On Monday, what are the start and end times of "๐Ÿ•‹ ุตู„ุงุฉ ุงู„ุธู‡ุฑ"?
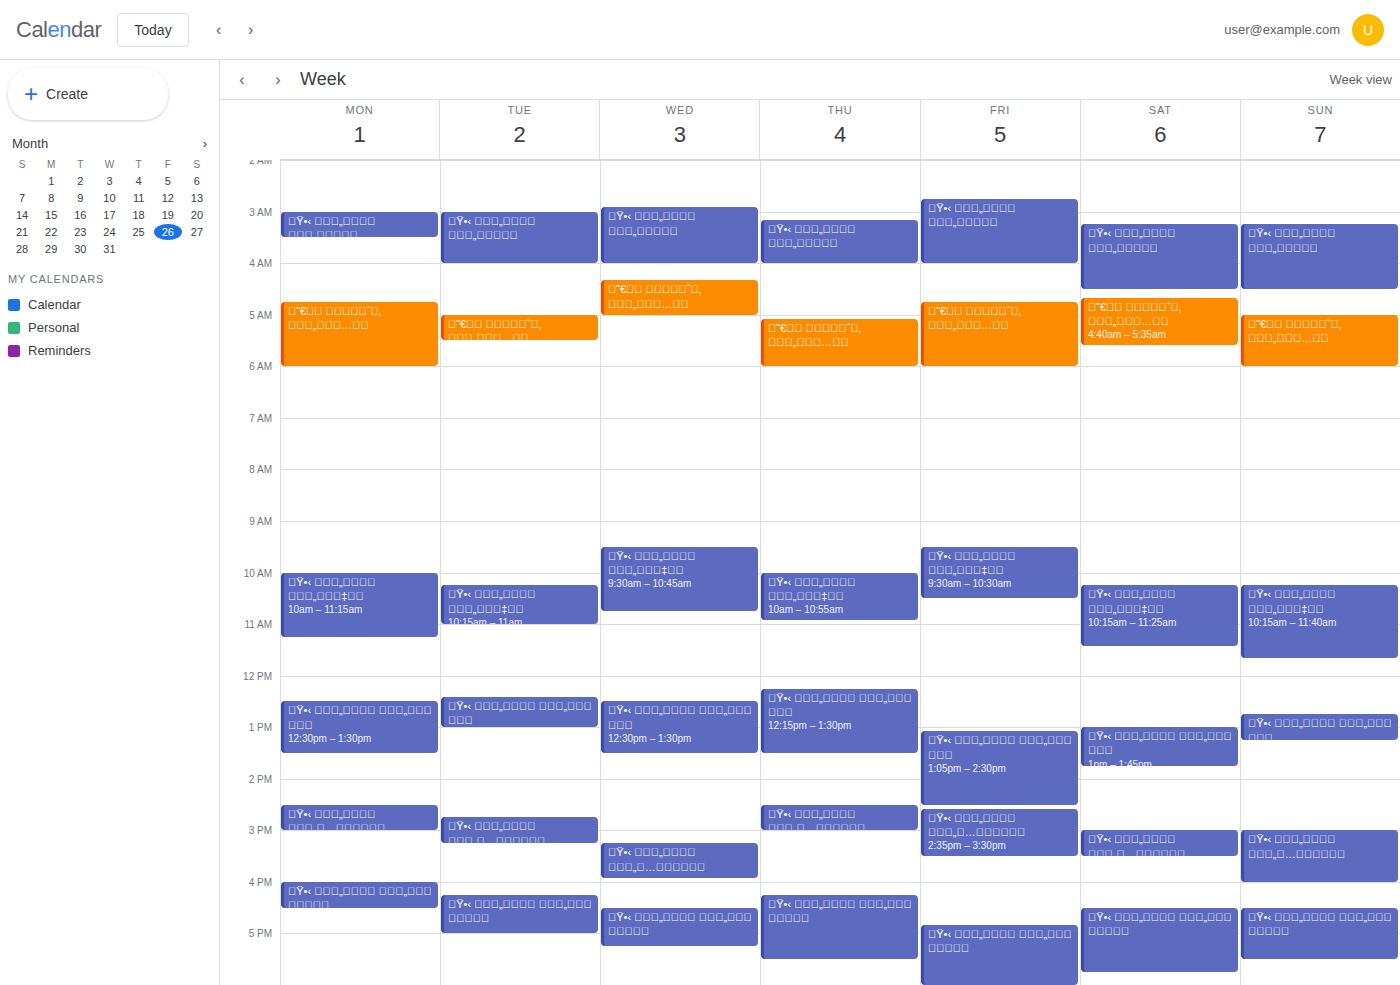
10:00 AM to 11:15 AM